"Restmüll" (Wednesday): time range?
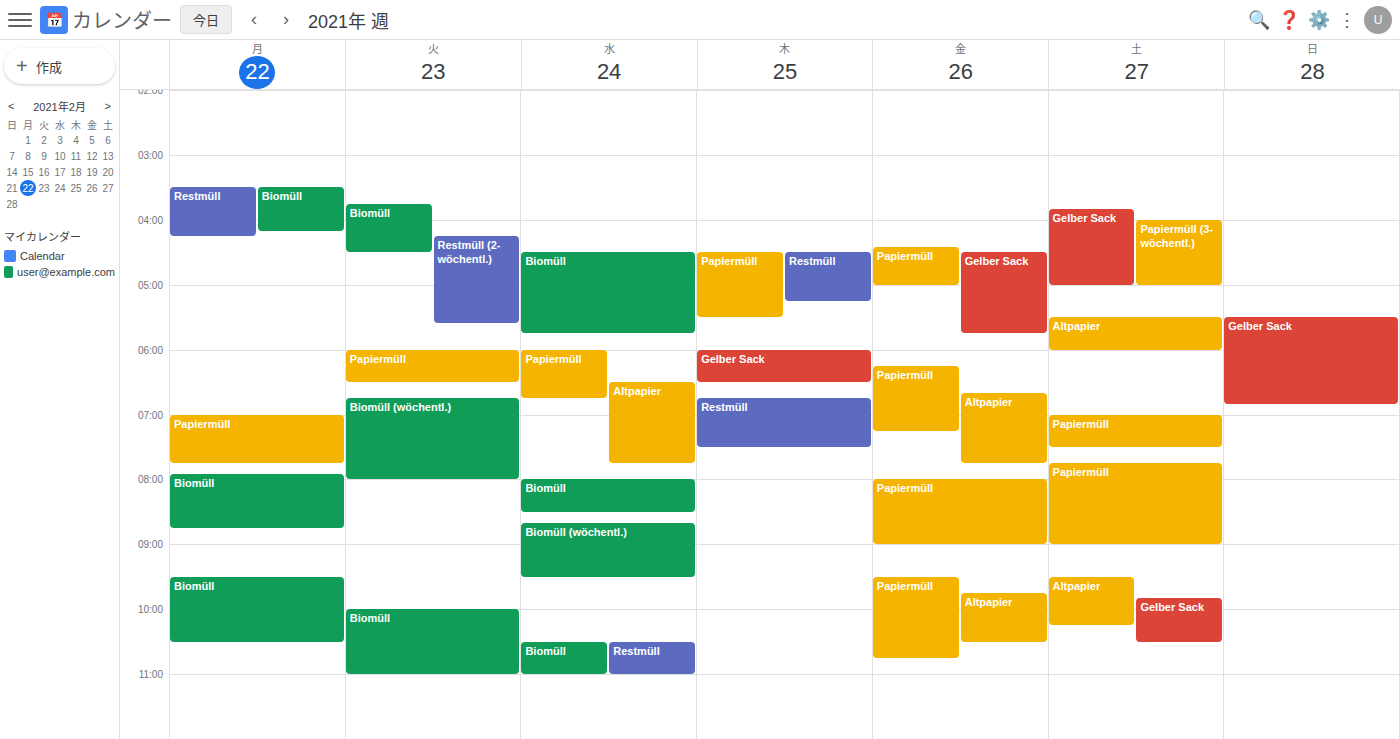
10:30 AM to 11:00 AM